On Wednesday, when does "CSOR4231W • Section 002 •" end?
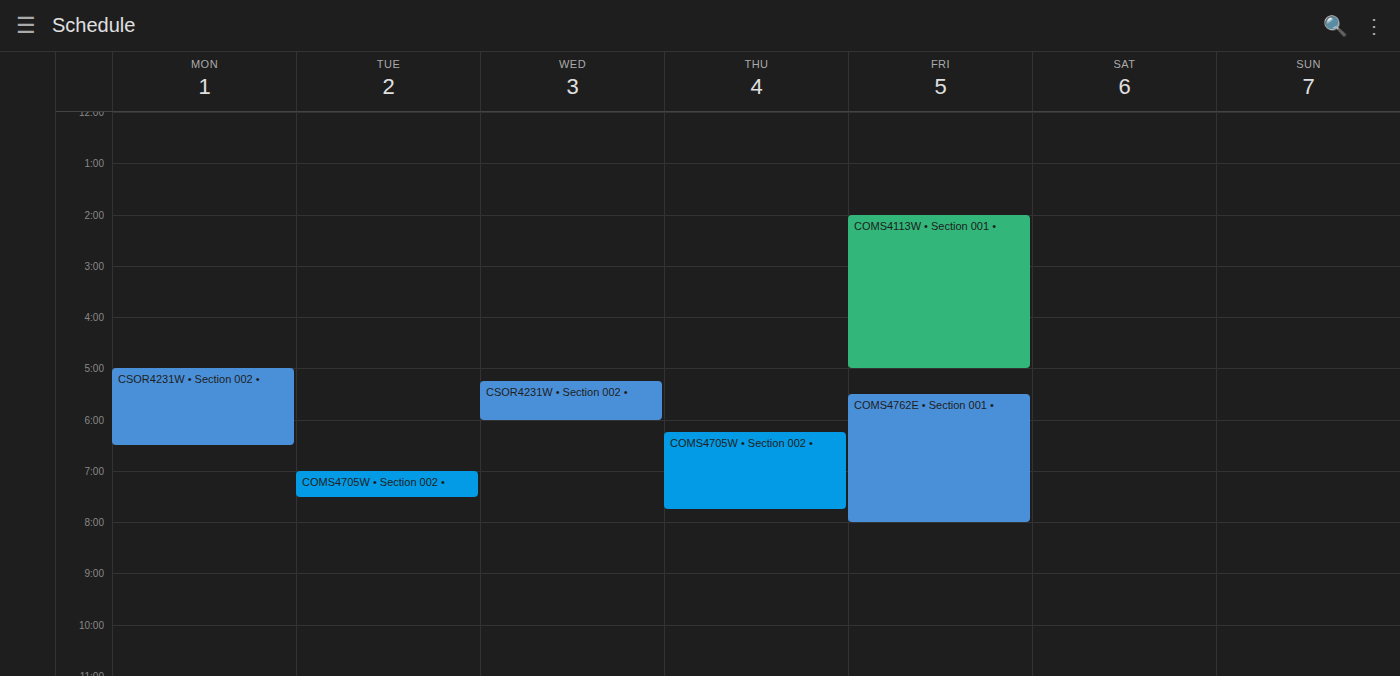
18:00